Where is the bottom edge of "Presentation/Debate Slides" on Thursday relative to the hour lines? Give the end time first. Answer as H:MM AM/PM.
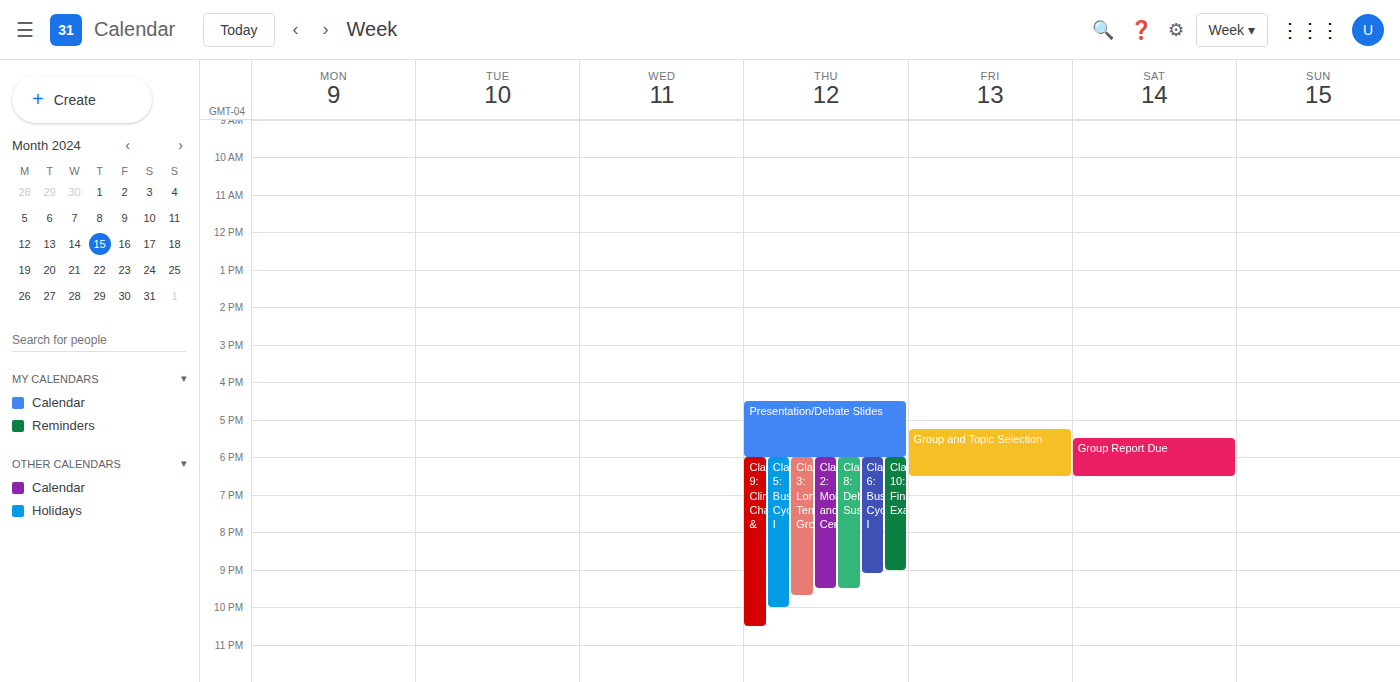
6:00 PM -- exactly on the 6 PM line.